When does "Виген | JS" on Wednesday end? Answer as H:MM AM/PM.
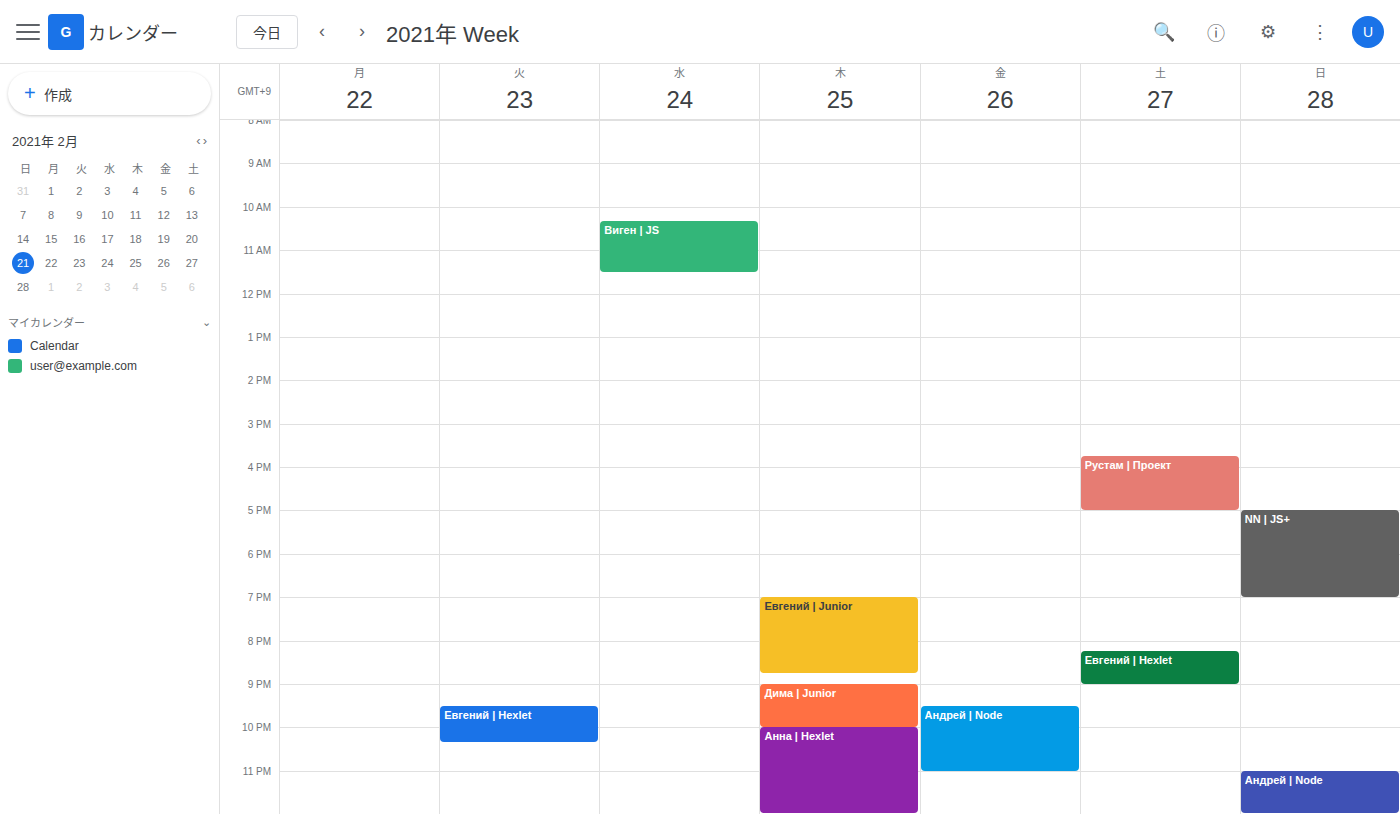
11:30 AM